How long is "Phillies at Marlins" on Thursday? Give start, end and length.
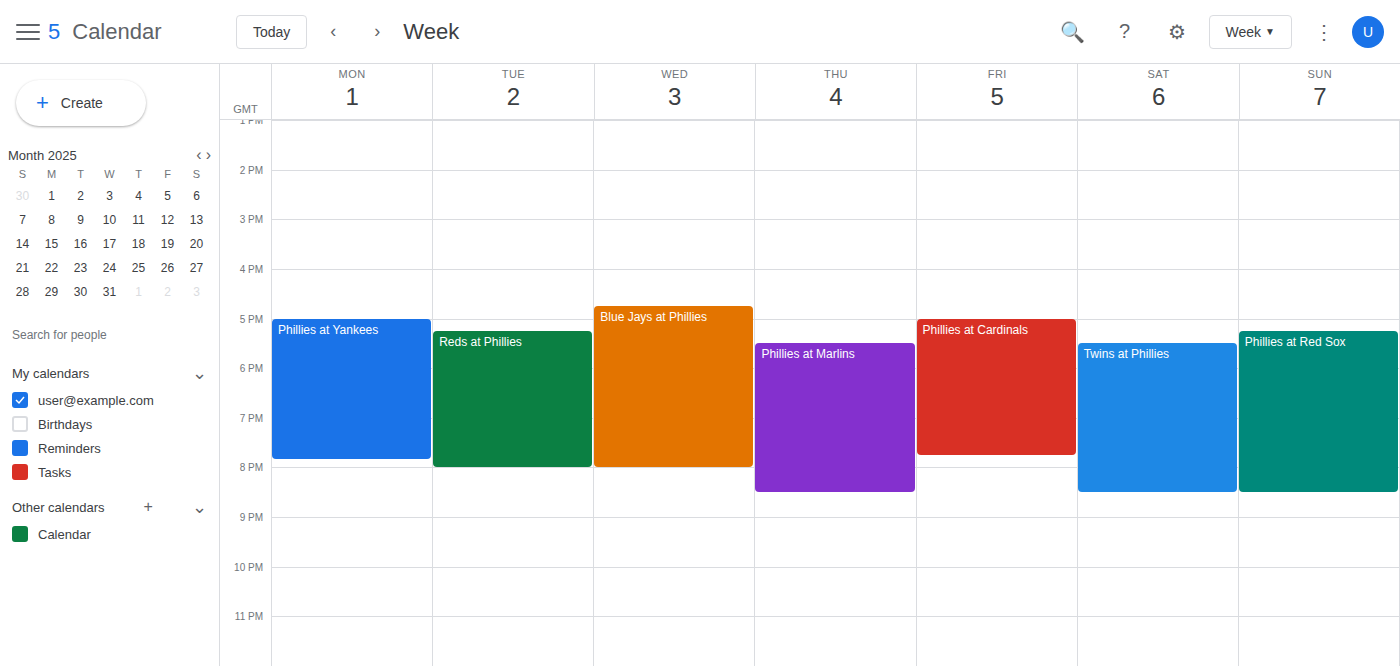
5:30 PM to 8:30 PM, 3 hours